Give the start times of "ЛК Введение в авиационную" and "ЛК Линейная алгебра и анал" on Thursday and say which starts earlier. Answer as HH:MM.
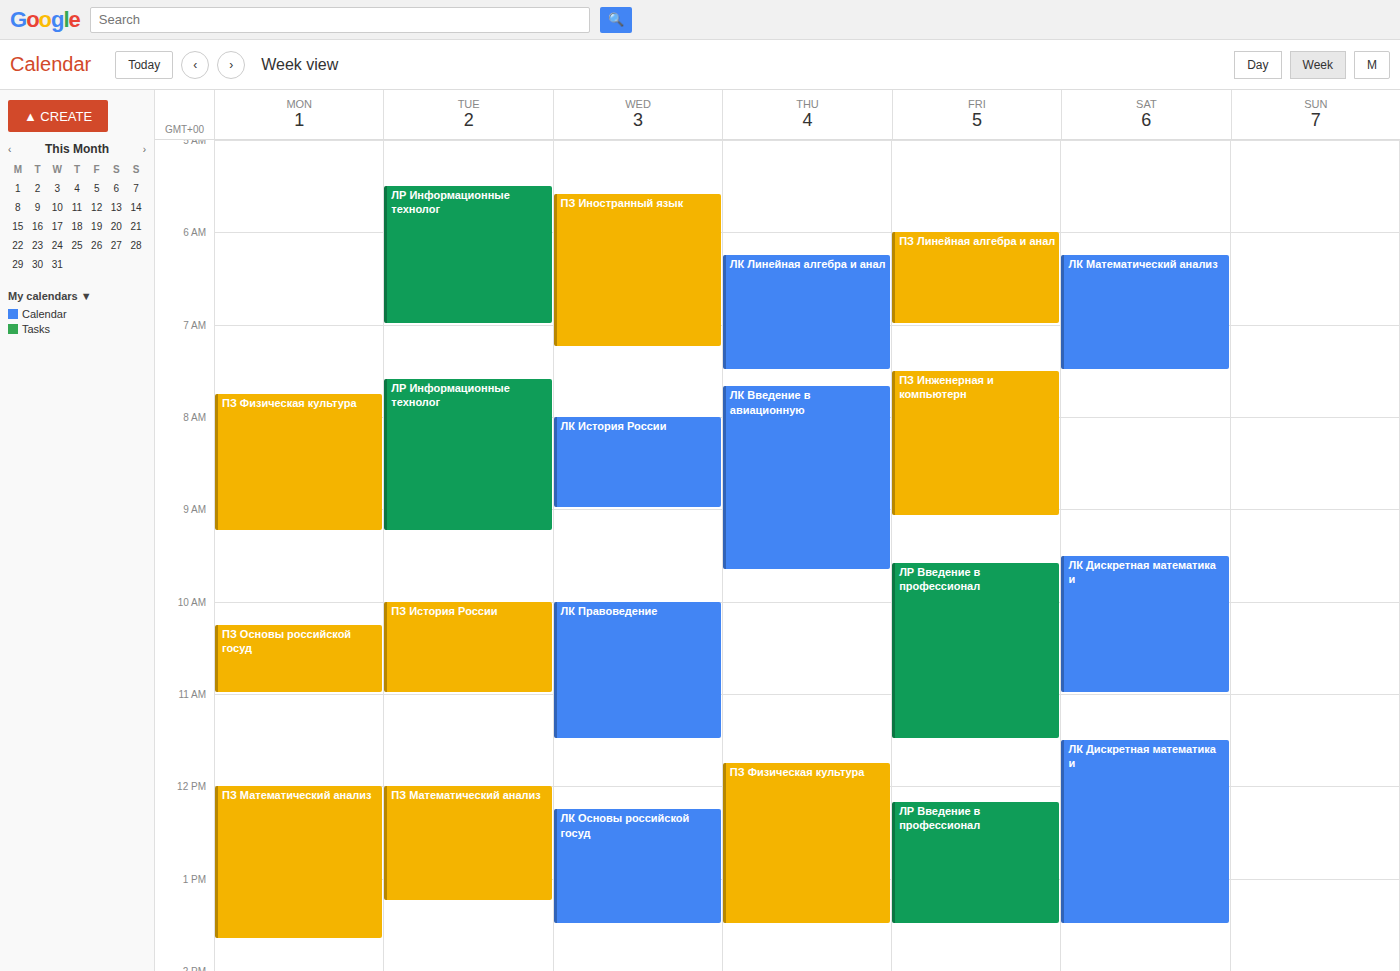
"ЛК Линейная алгебра и анал" 06:15; "ЛК Введение в авиационную" 07:40.